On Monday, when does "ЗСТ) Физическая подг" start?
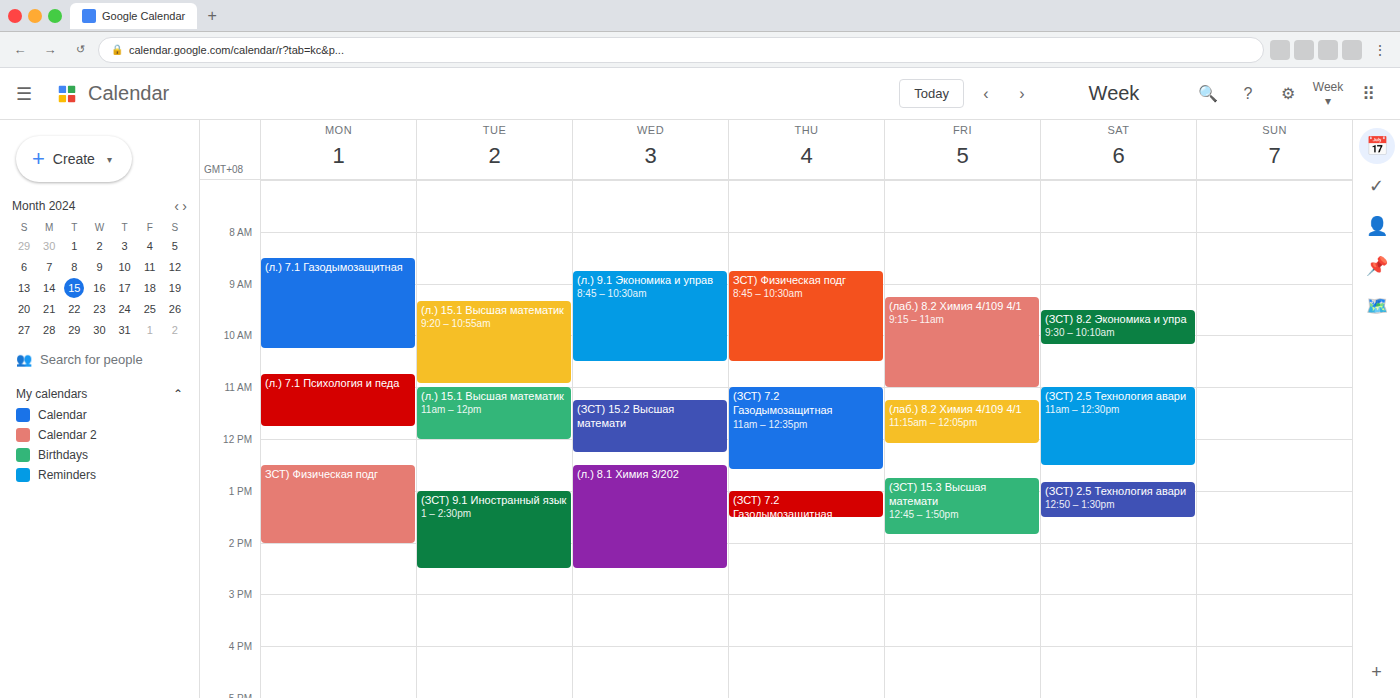
12:30